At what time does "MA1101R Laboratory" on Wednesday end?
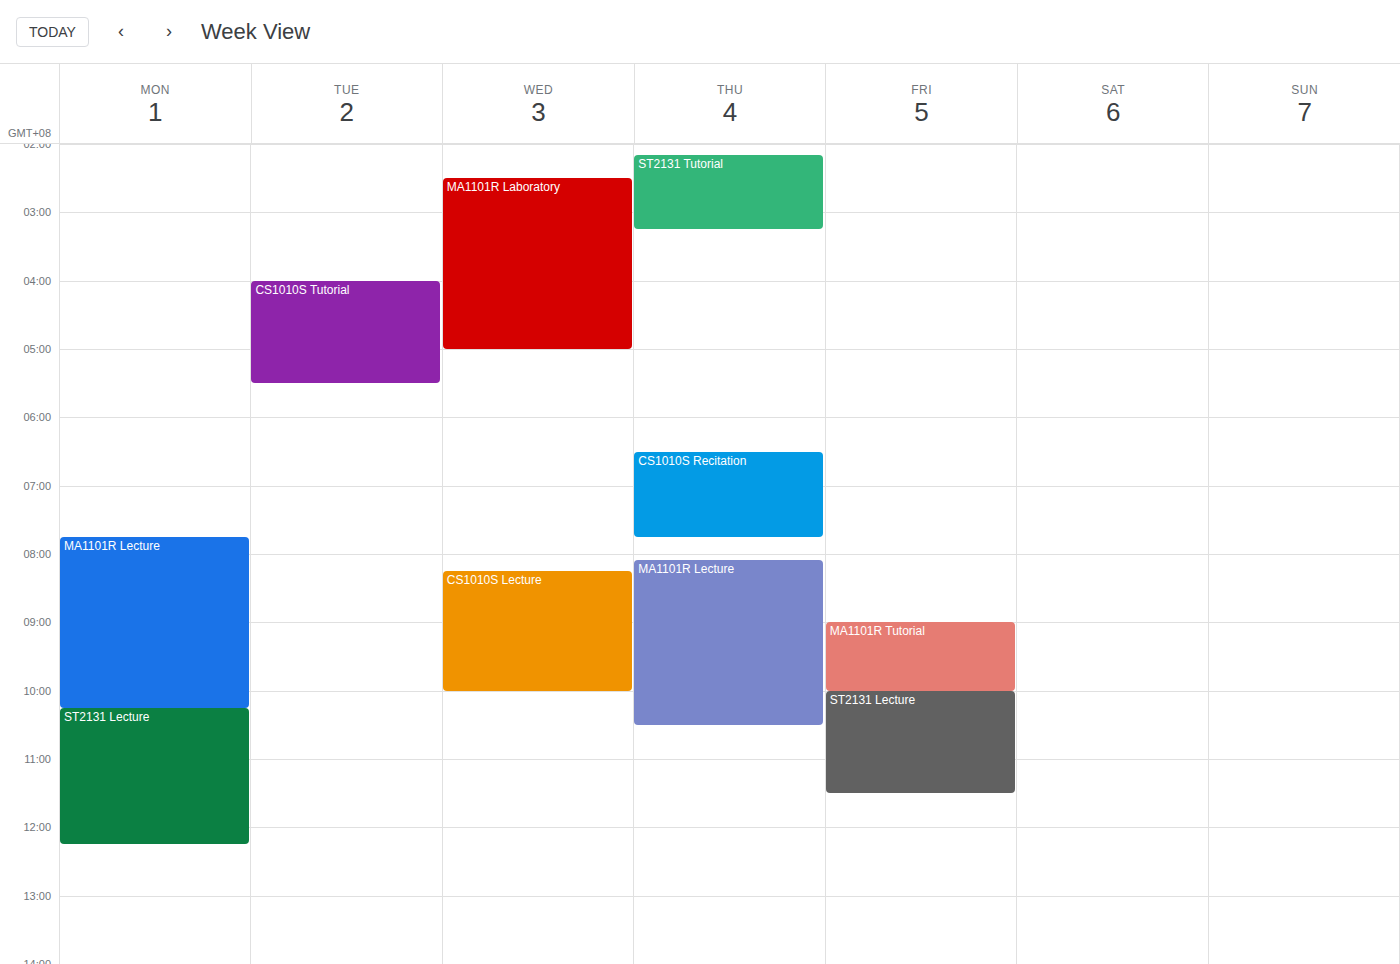
5:00 AM